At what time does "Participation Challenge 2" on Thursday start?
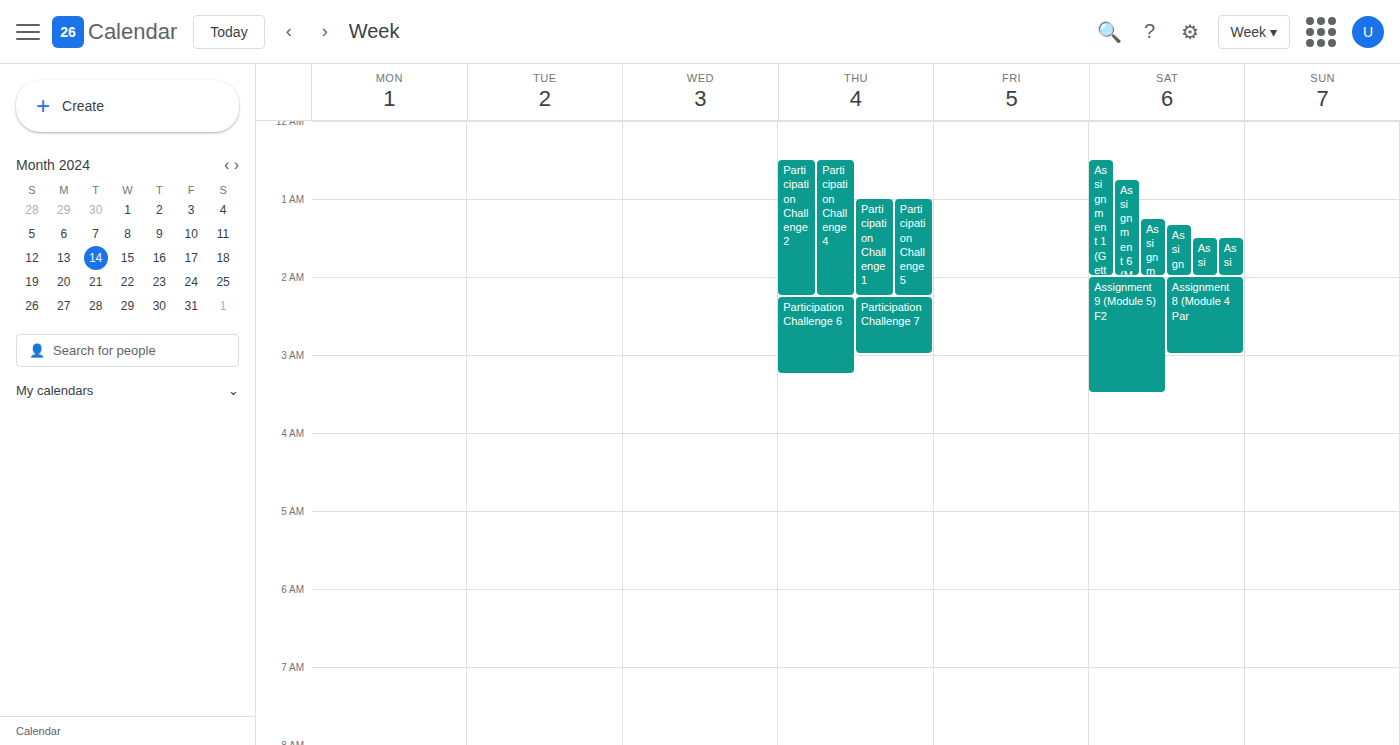
00:30